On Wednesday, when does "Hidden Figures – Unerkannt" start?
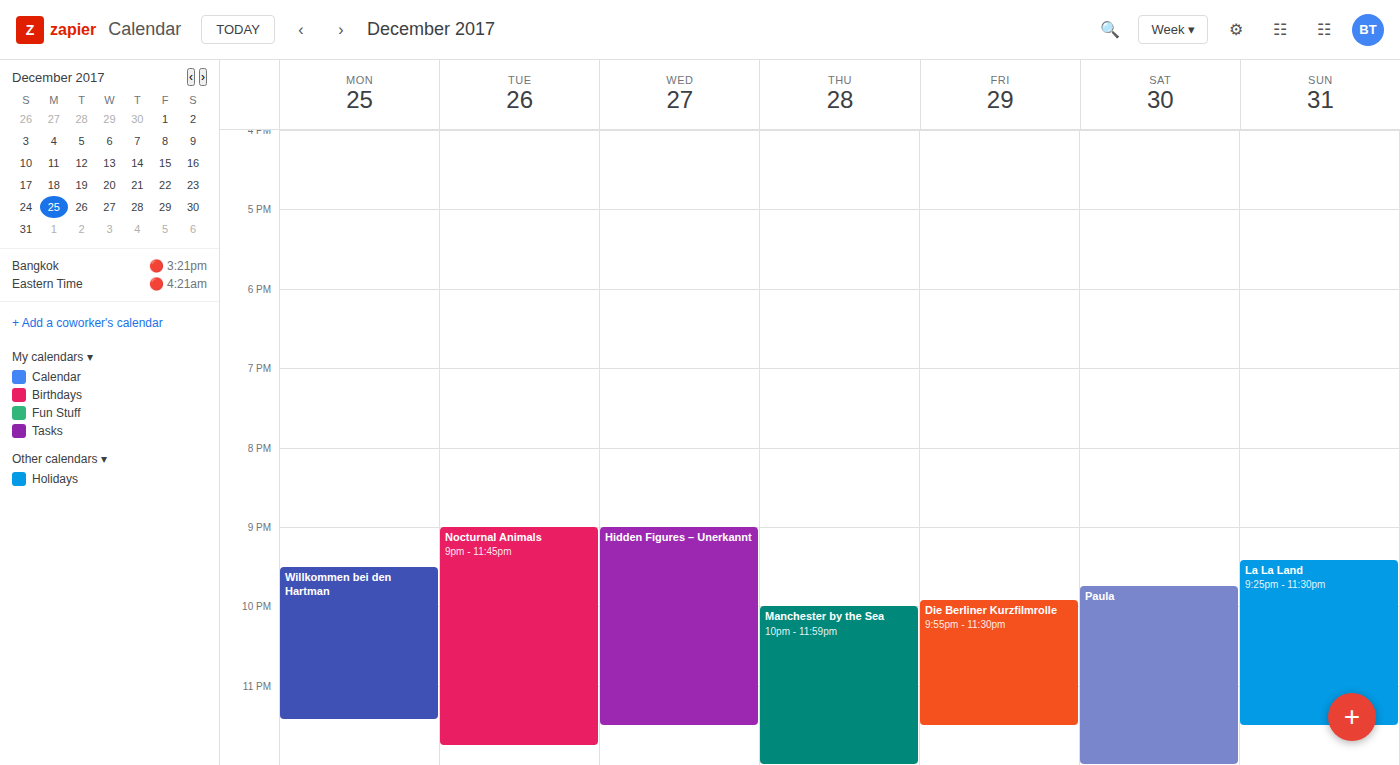
9:00 PM